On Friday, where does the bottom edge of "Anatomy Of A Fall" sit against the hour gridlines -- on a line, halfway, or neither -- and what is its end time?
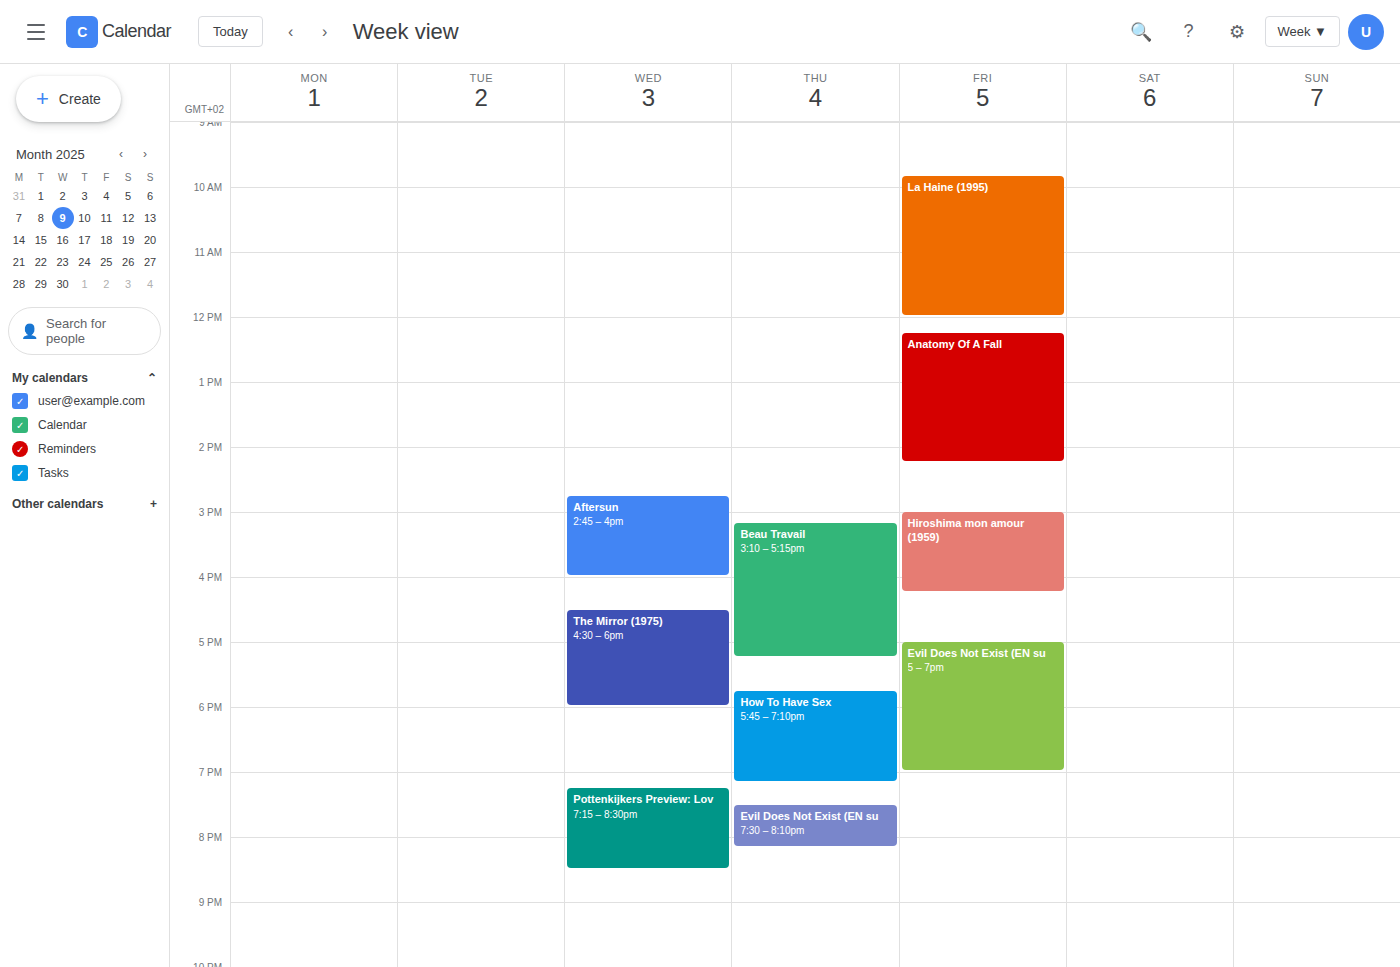
2:15 PM -- neither: a quarter of the way from the 2 PM line to the 3 PM line.